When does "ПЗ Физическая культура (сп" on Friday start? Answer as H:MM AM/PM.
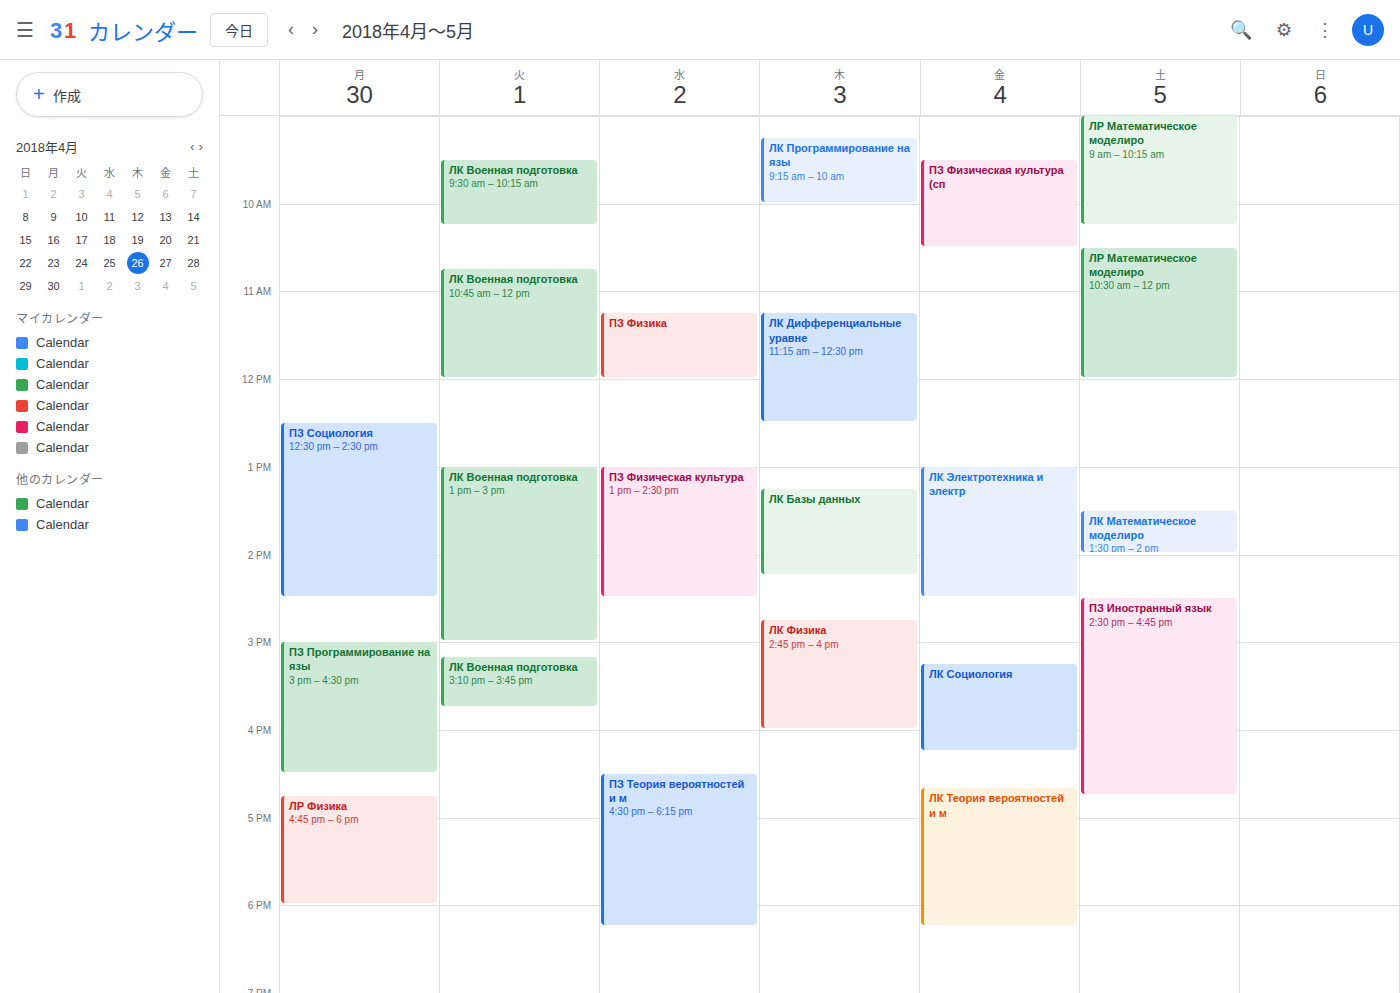
9:30 AM